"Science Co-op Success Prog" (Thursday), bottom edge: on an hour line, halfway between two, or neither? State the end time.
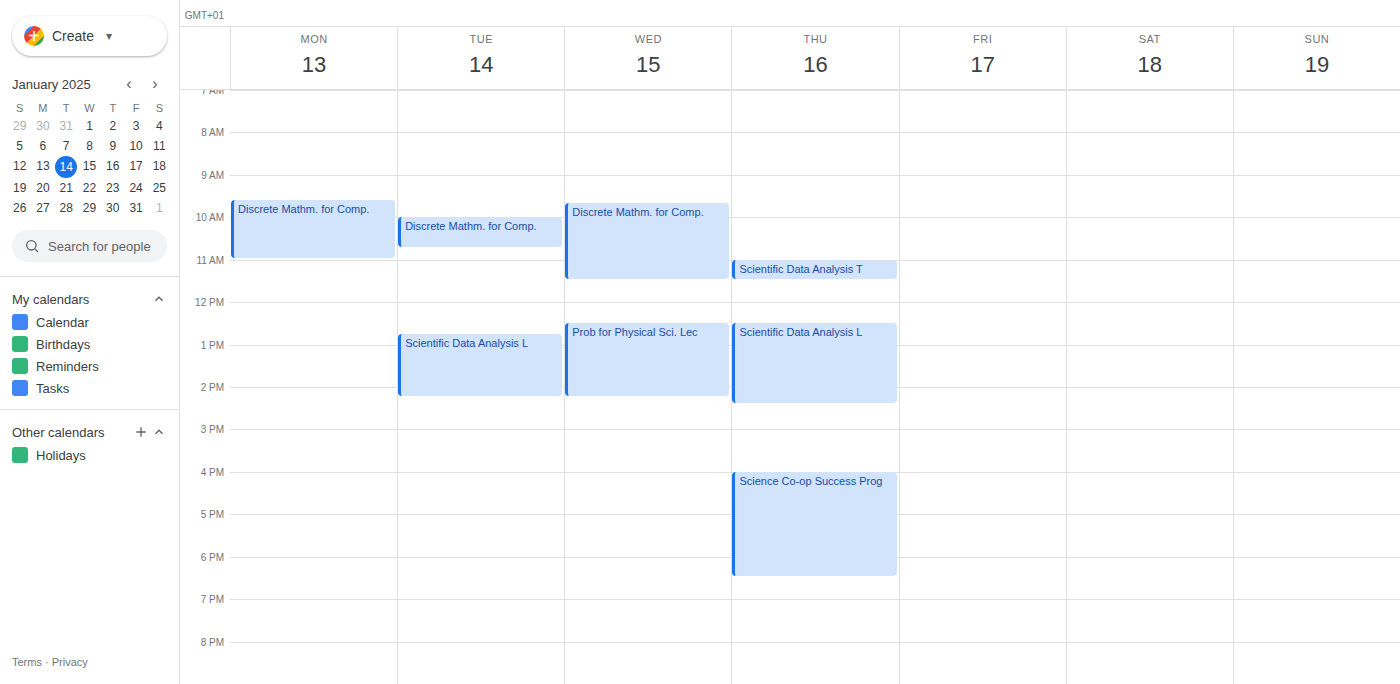
6:30 PM -- halfway between the 6 PM and 7 PM lines.